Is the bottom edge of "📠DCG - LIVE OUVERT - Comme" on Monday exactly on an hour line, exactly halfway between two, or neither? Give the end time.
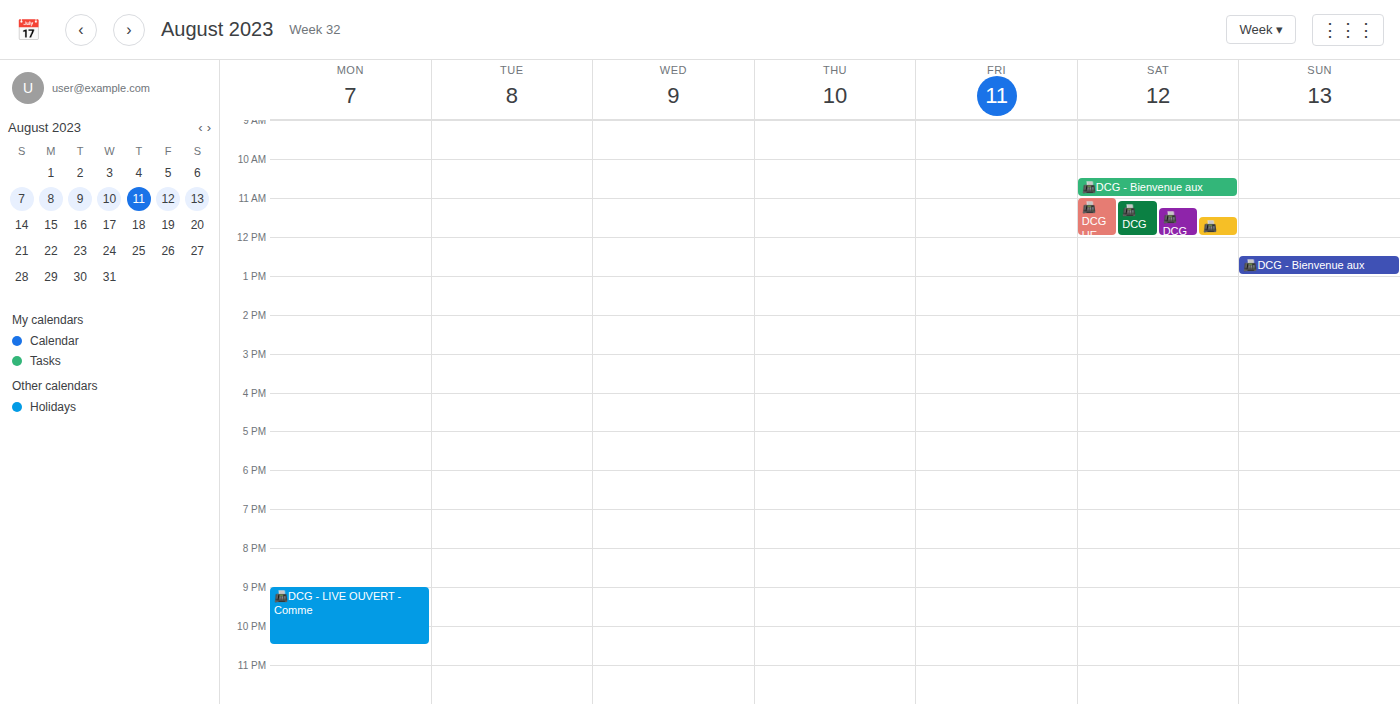
10:30 PM -- halfway between the 10 PM and 11 PM lines.